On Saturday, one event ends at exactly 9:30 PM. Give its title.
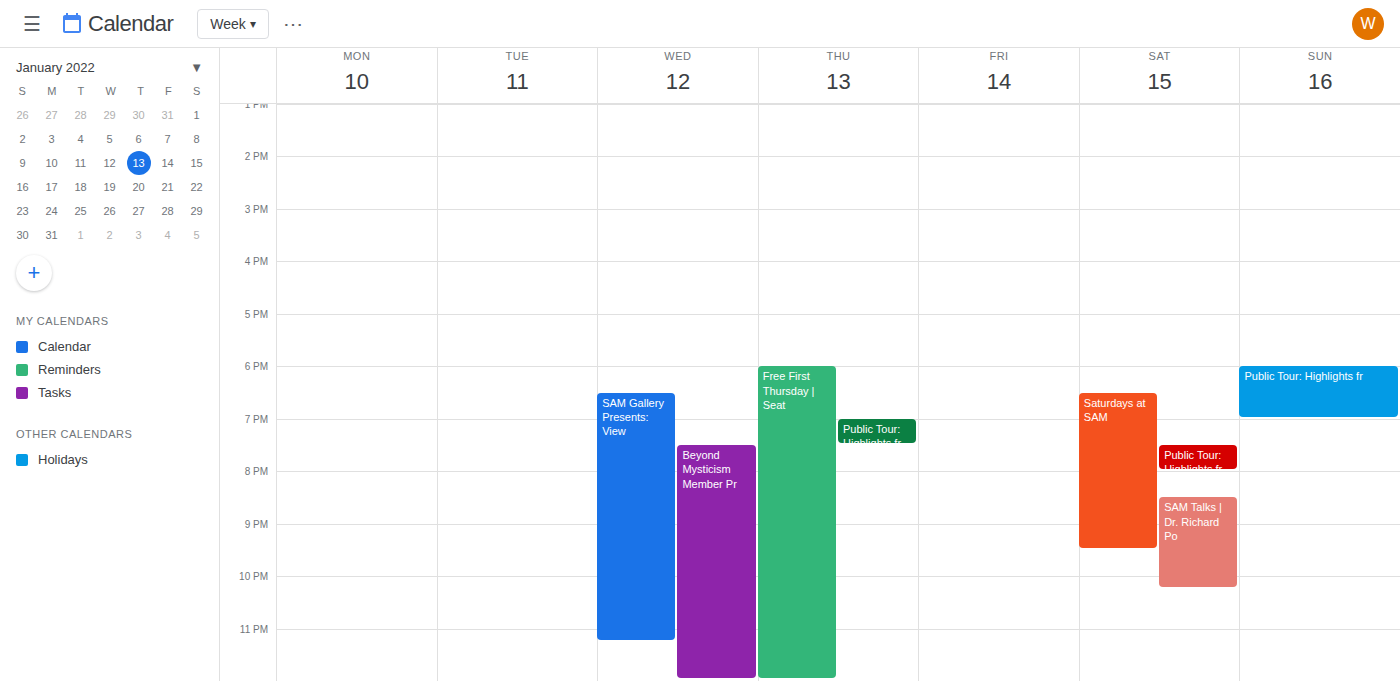
"Saturdays at SAM"